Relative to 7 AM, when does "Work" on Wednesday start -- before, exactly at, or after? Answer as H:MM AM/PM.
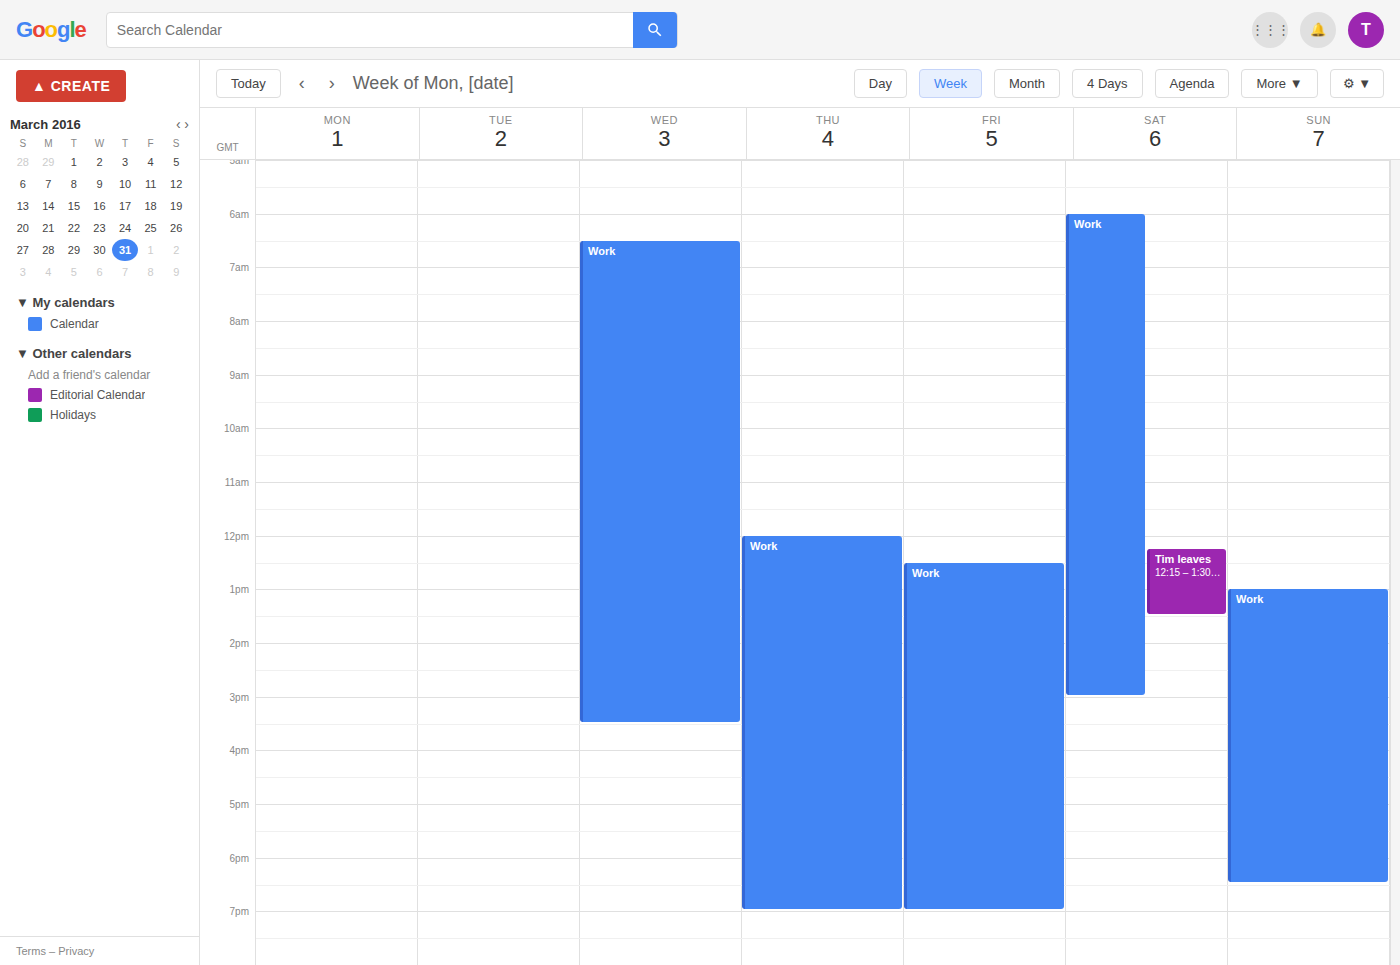
6:30 AM -- before 7 AM, 30 minutes above the 7 AM line.